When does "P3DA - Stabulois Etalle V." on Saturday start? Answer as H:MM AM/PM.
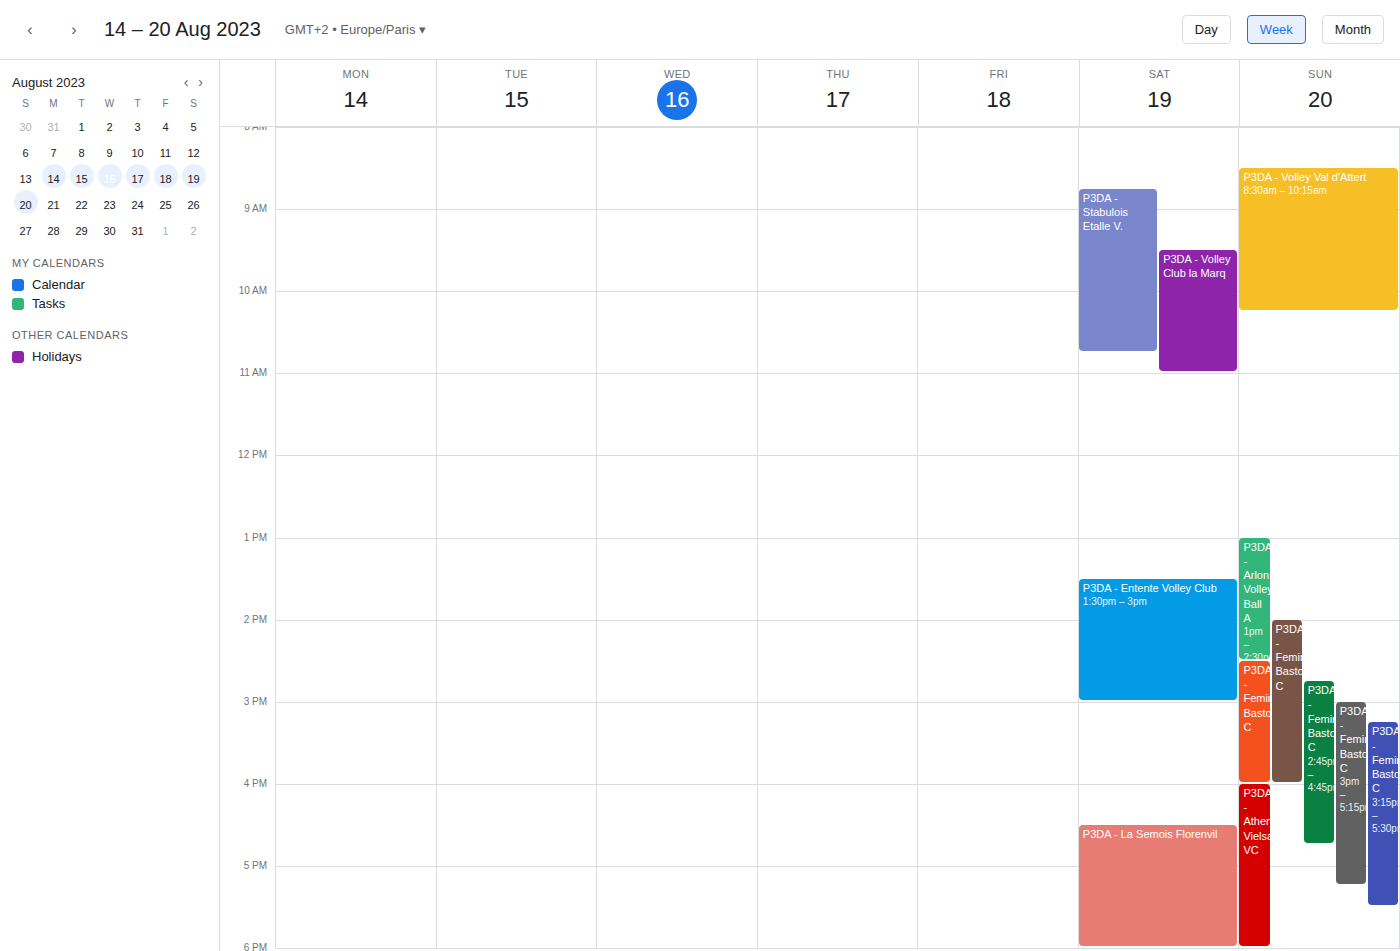
8:45 AM